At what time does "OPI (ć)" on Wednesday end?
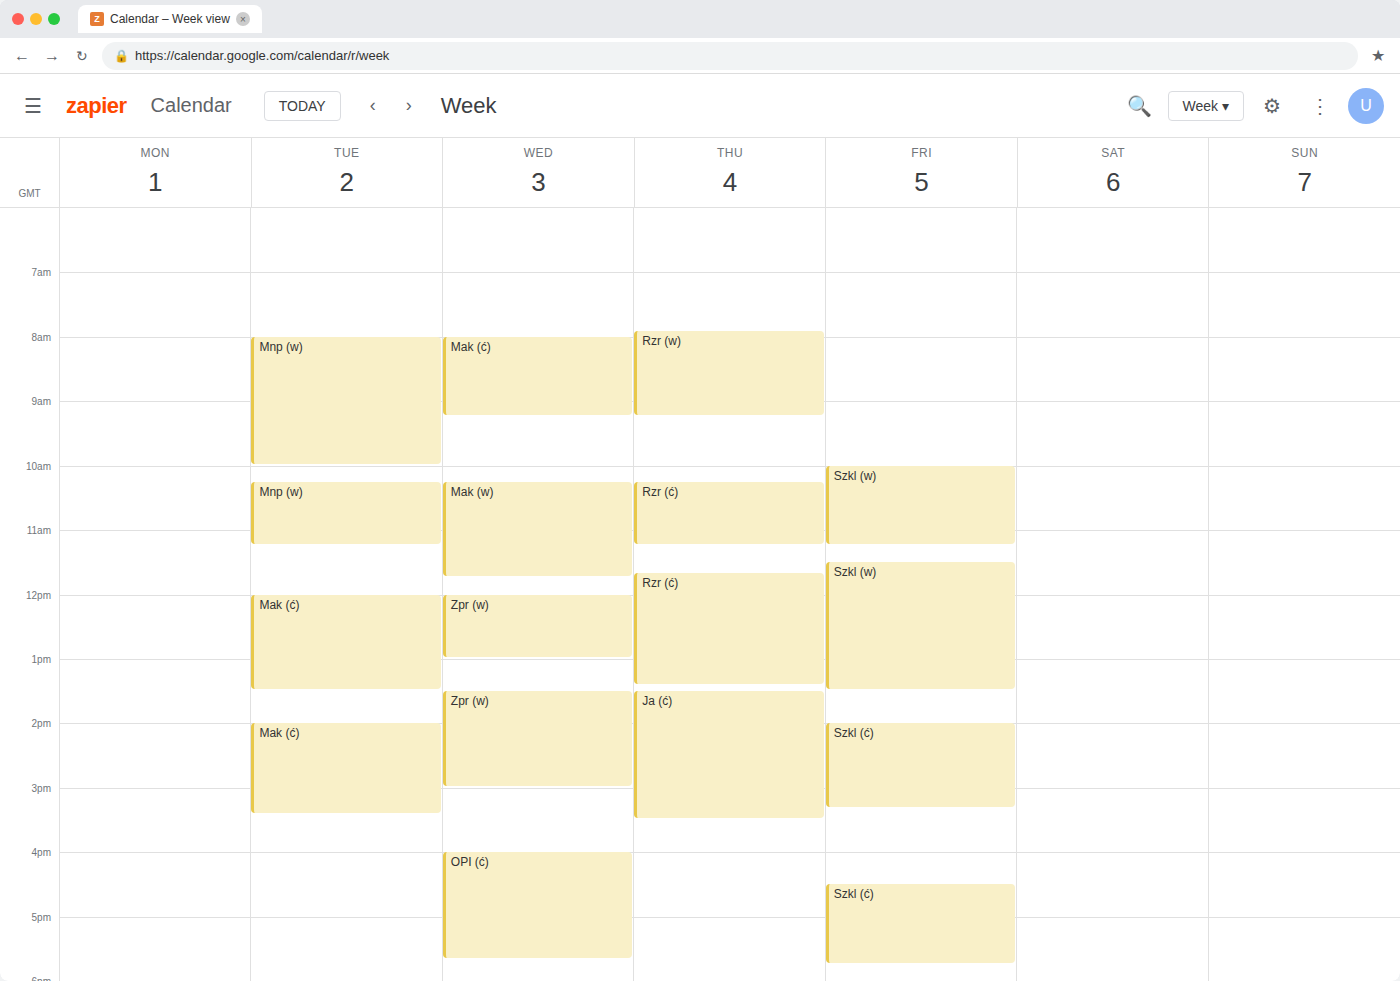
5:40 PM